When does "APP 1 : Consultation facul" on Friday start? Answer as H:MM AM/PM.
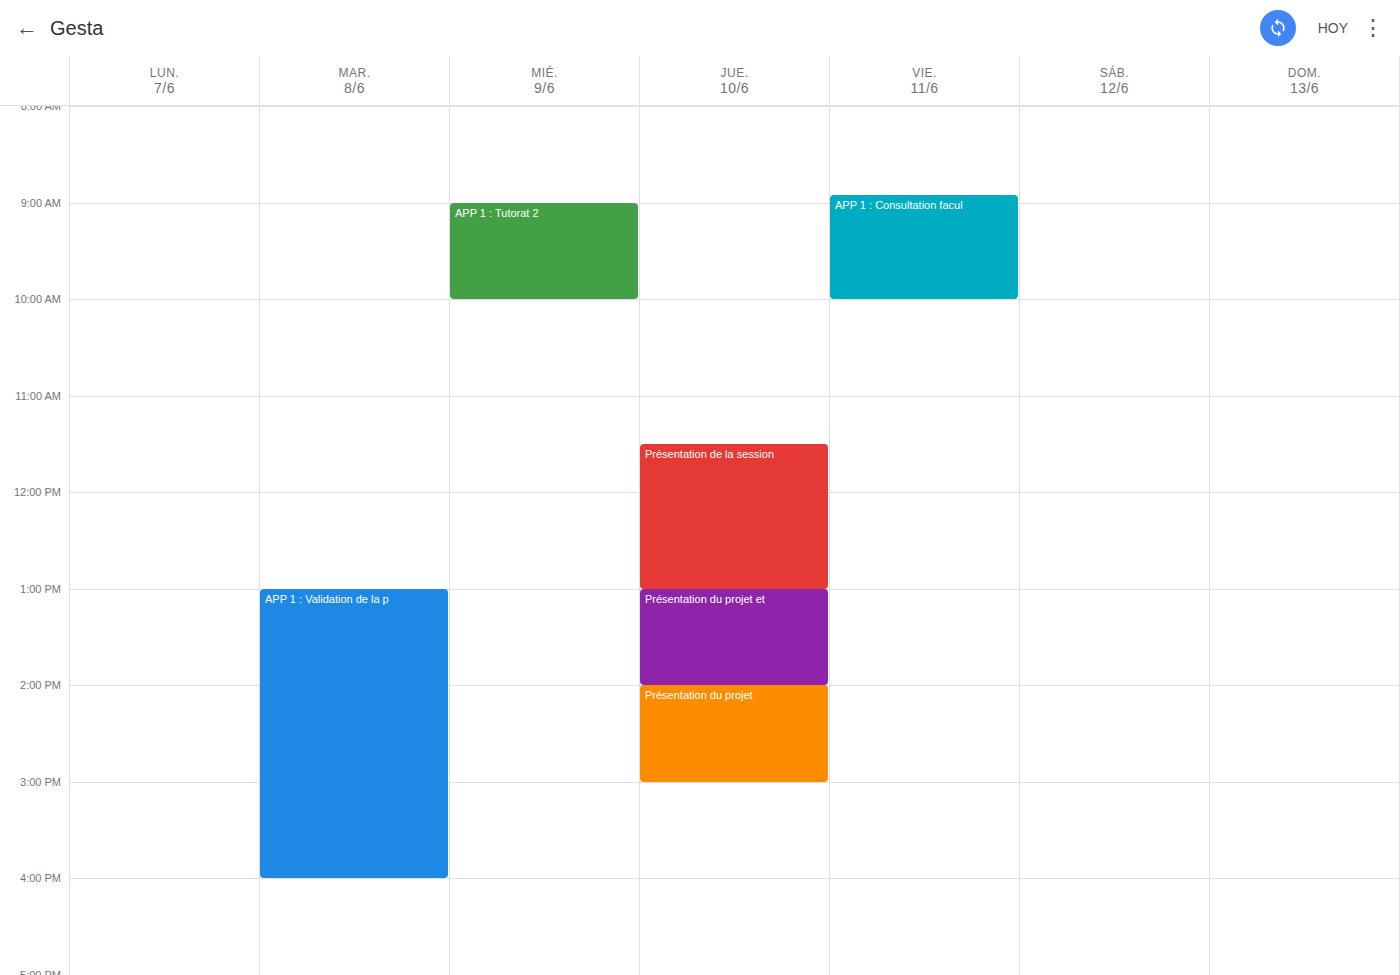
8:55 AM